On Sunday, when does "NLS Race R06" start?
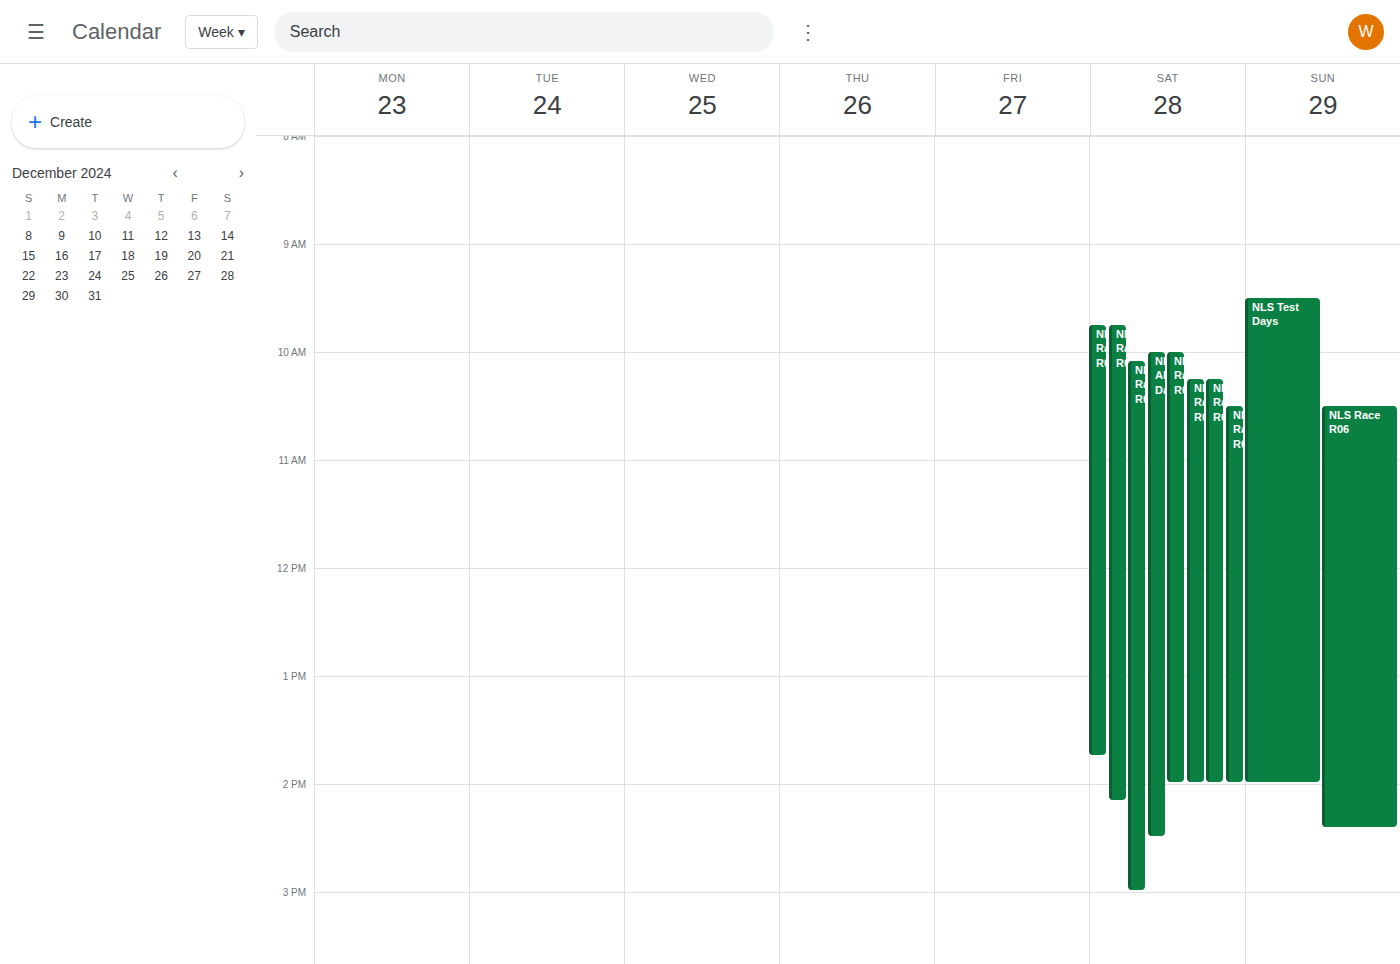
10:30 AM